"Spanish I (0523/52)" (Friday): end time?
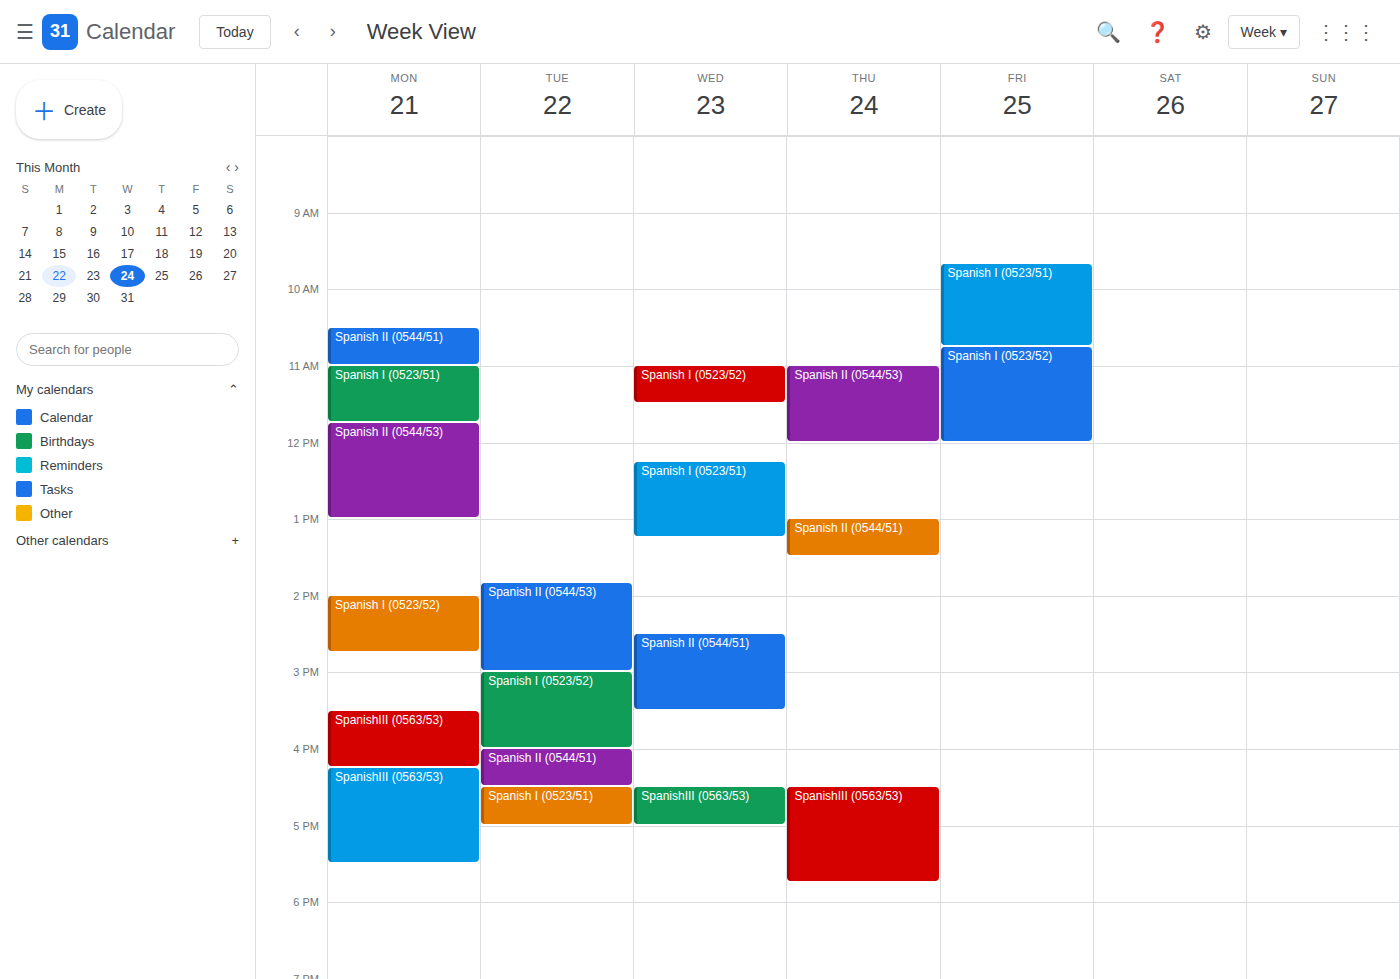
12:00 PM